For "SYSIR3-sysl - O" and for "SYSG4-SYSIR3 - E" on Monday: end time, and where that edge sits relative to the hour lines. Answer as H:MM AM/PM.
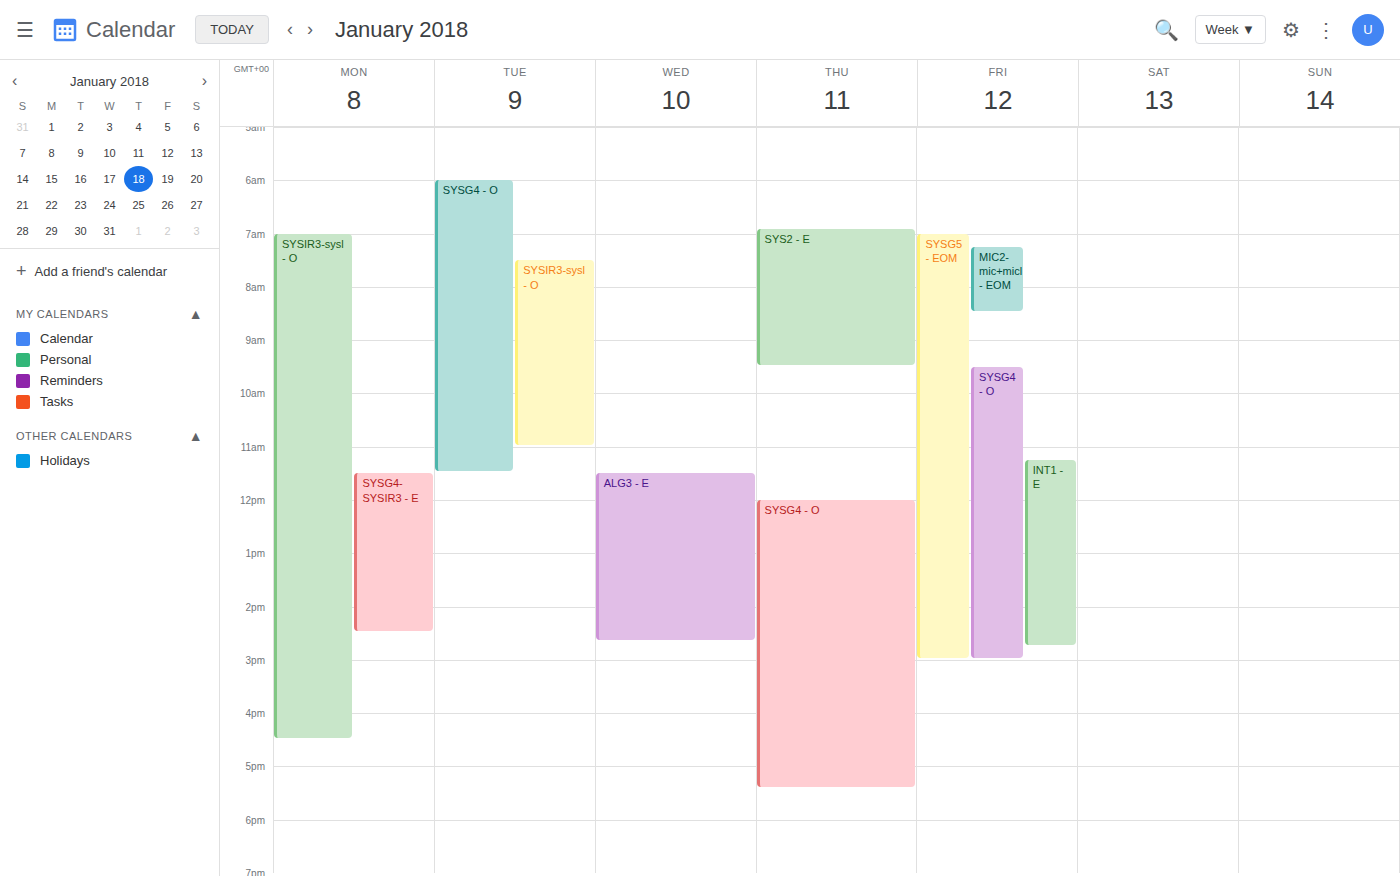
"SYSIR3-sysl - O": 4:30 PM, halfway between the 4 PM and 5 PM lines. "SYSG4-SYSIR3 - E": 2:30 PM, halfway between the 2 PM and 3 PM lines.